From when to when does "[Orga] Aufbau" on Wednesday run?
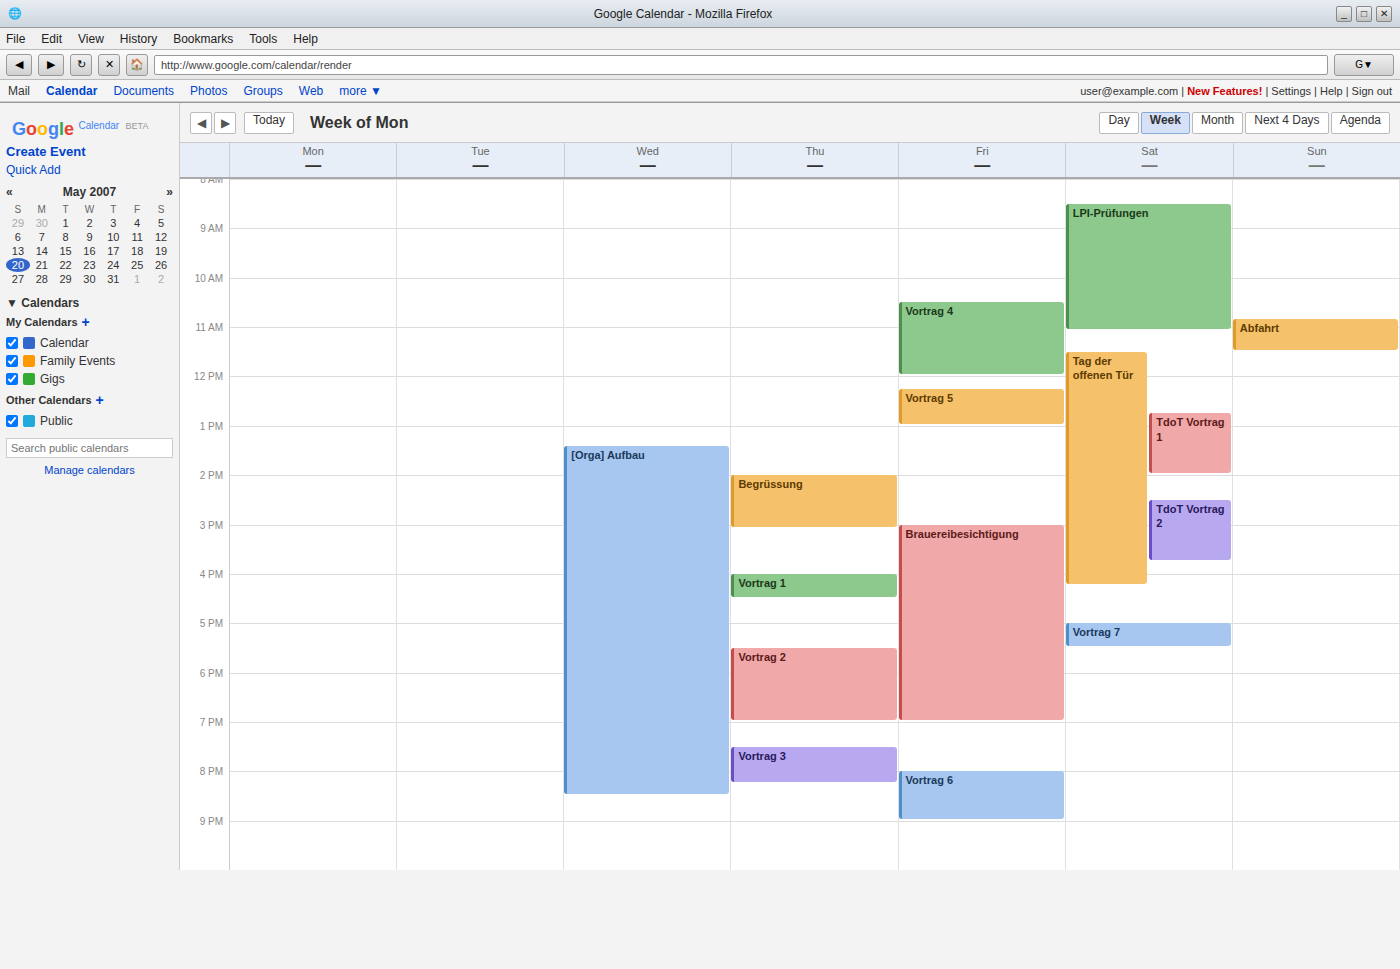
1:25 PM to 8:30 PM